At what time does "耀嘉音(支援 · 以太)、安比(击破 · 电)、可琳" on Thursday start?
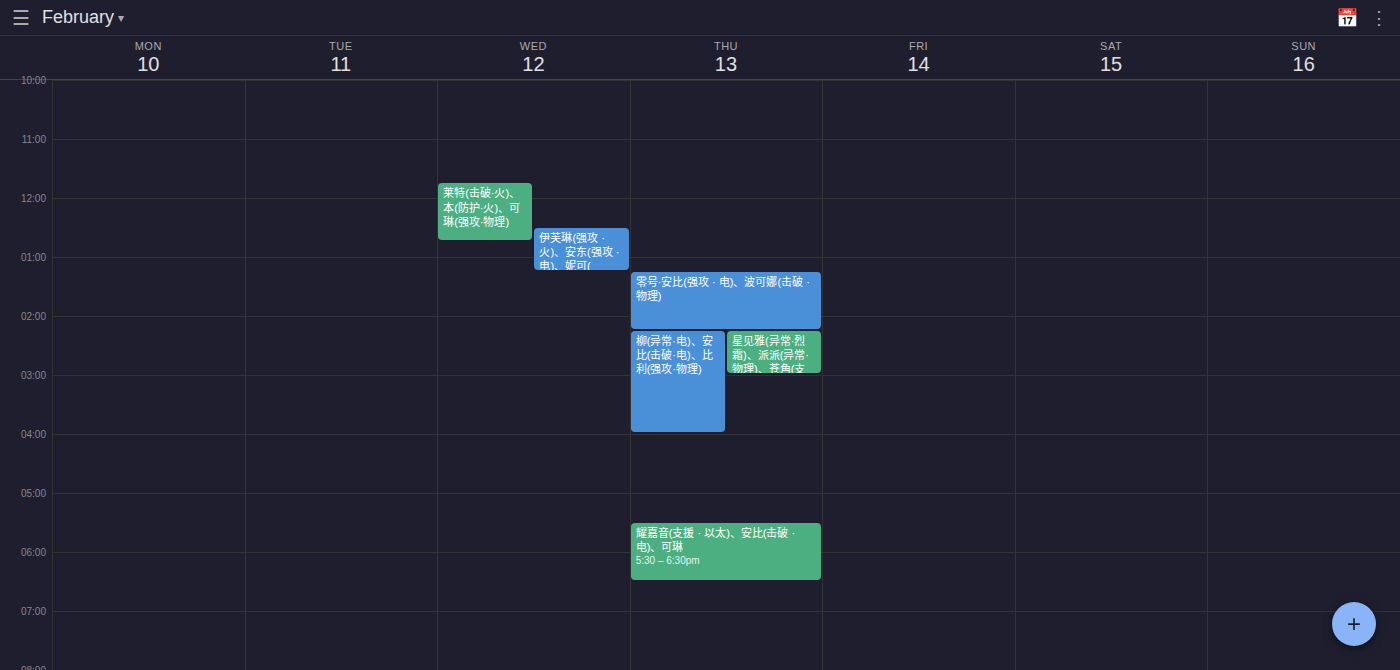
5:30 PM